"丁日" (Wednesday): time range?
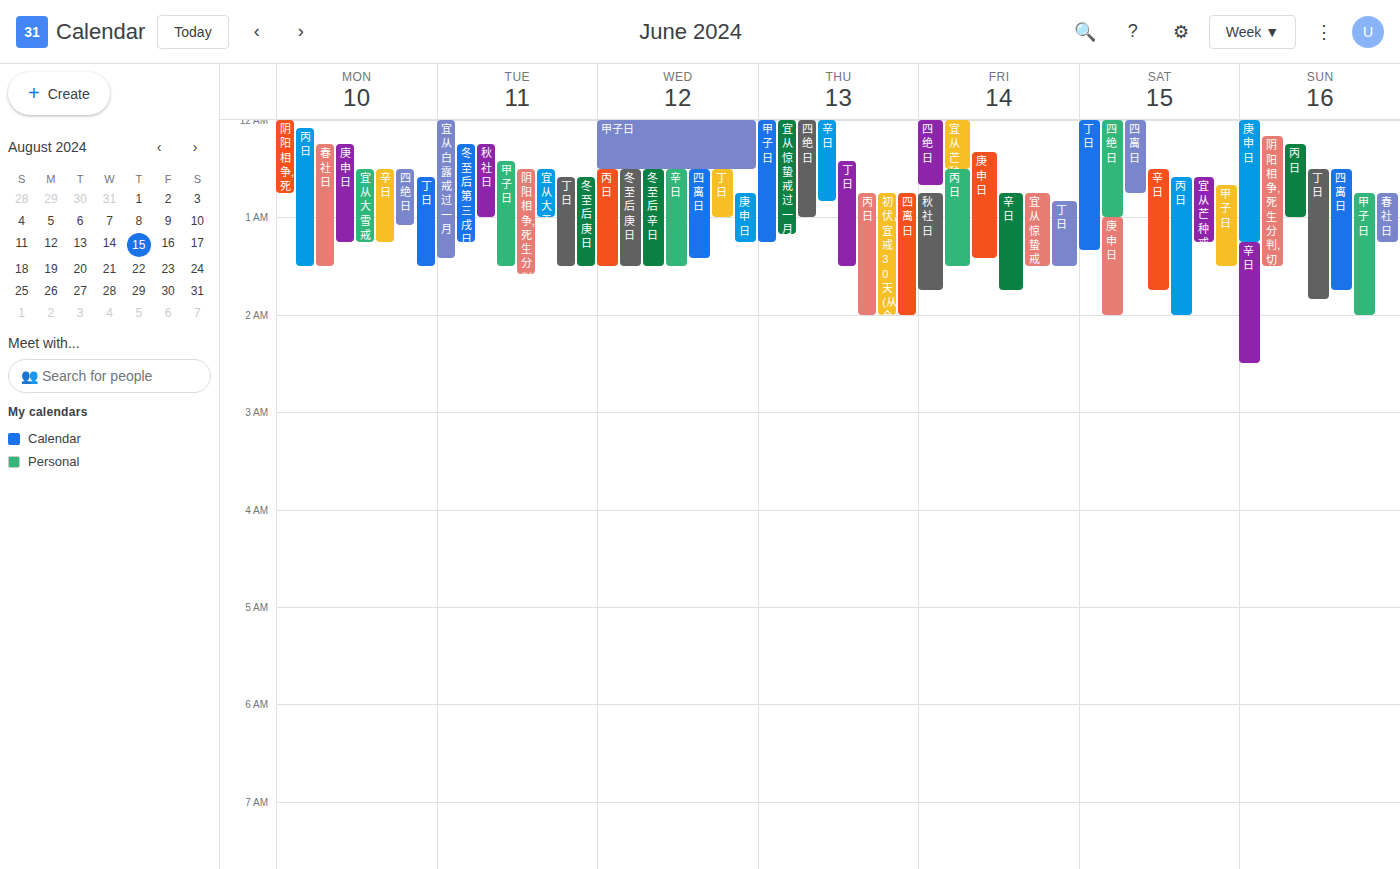
12:30 AM to 1:00 AM